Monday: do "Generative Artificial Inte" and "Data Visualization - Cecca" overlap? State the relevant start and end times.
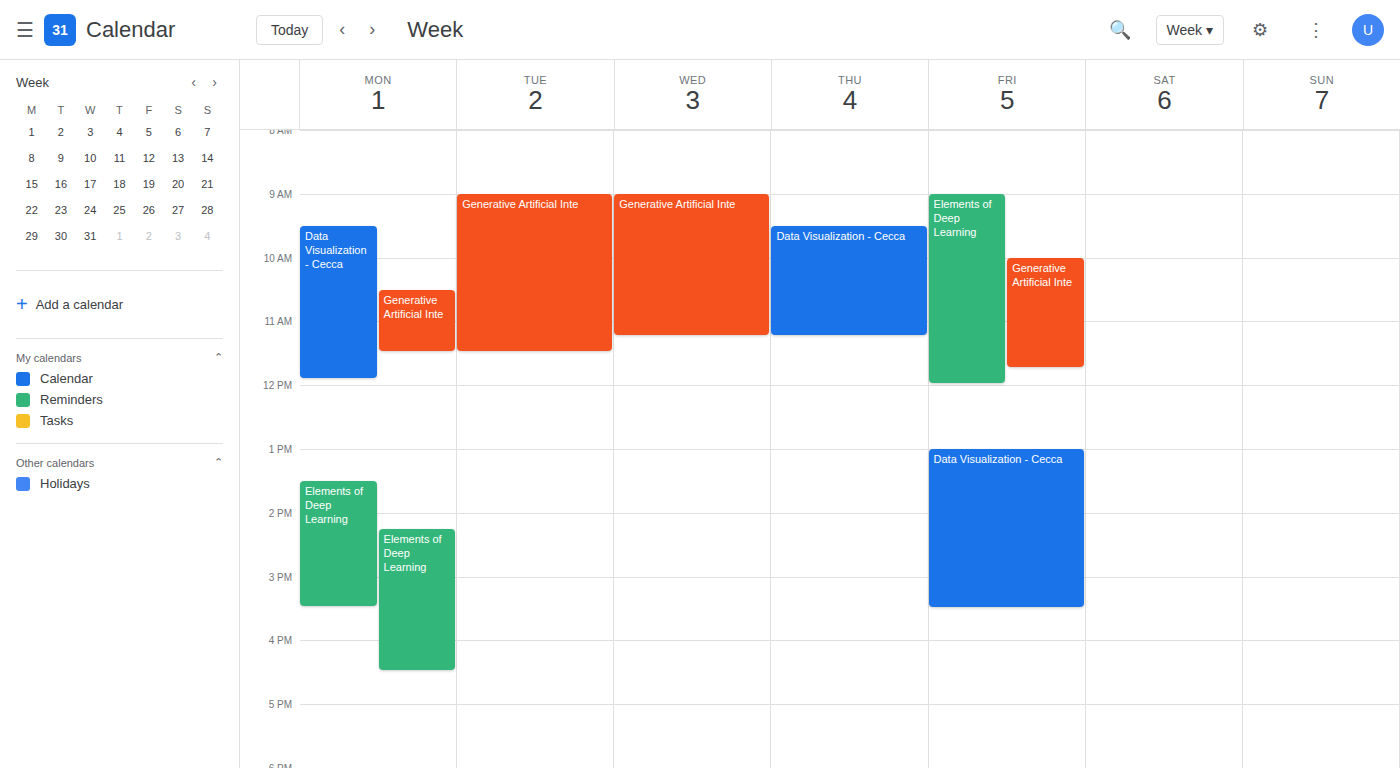
"Generative Artificial Inte" runs 10:30 AM to 11:30 AM, inside "Data Visualization - Cecca" -- they overlap.